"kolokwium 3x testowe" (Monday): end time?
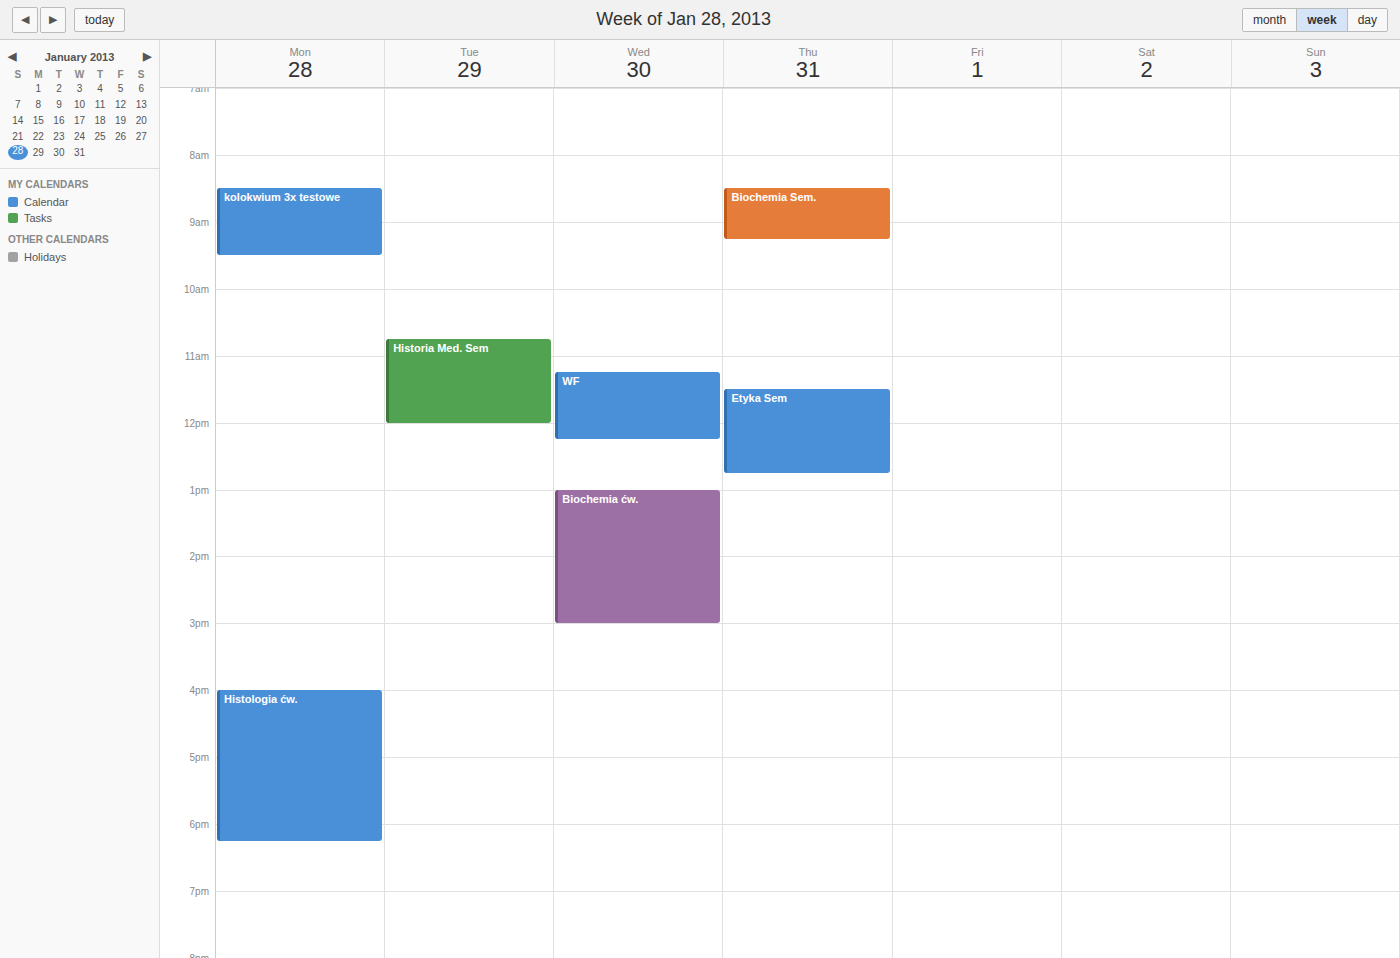
9:30 AM